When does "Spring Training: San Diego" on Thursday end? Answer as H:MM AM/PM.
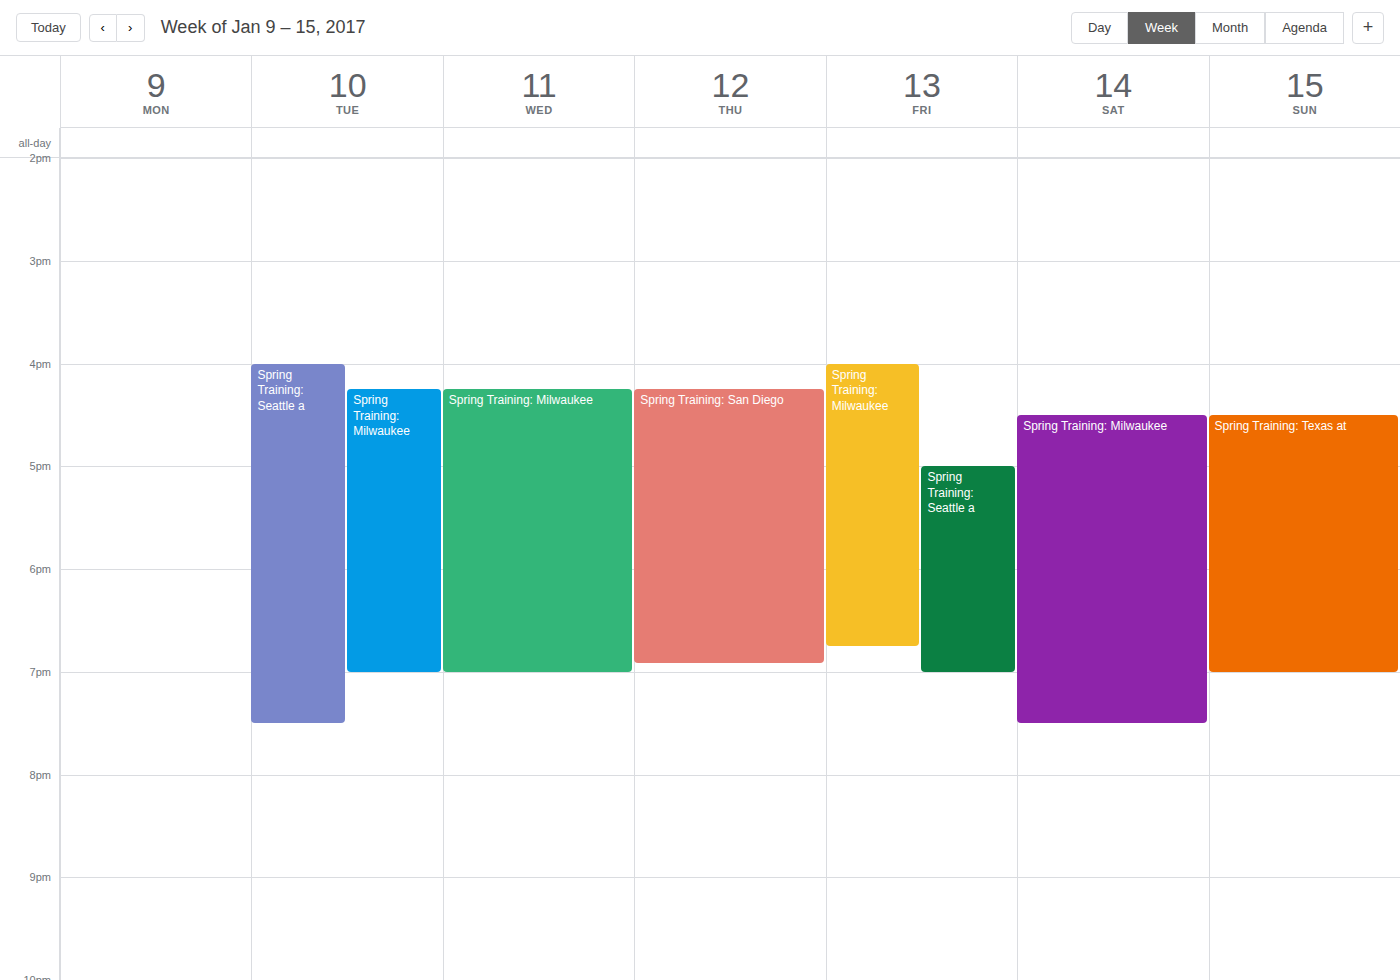
6:55 PM